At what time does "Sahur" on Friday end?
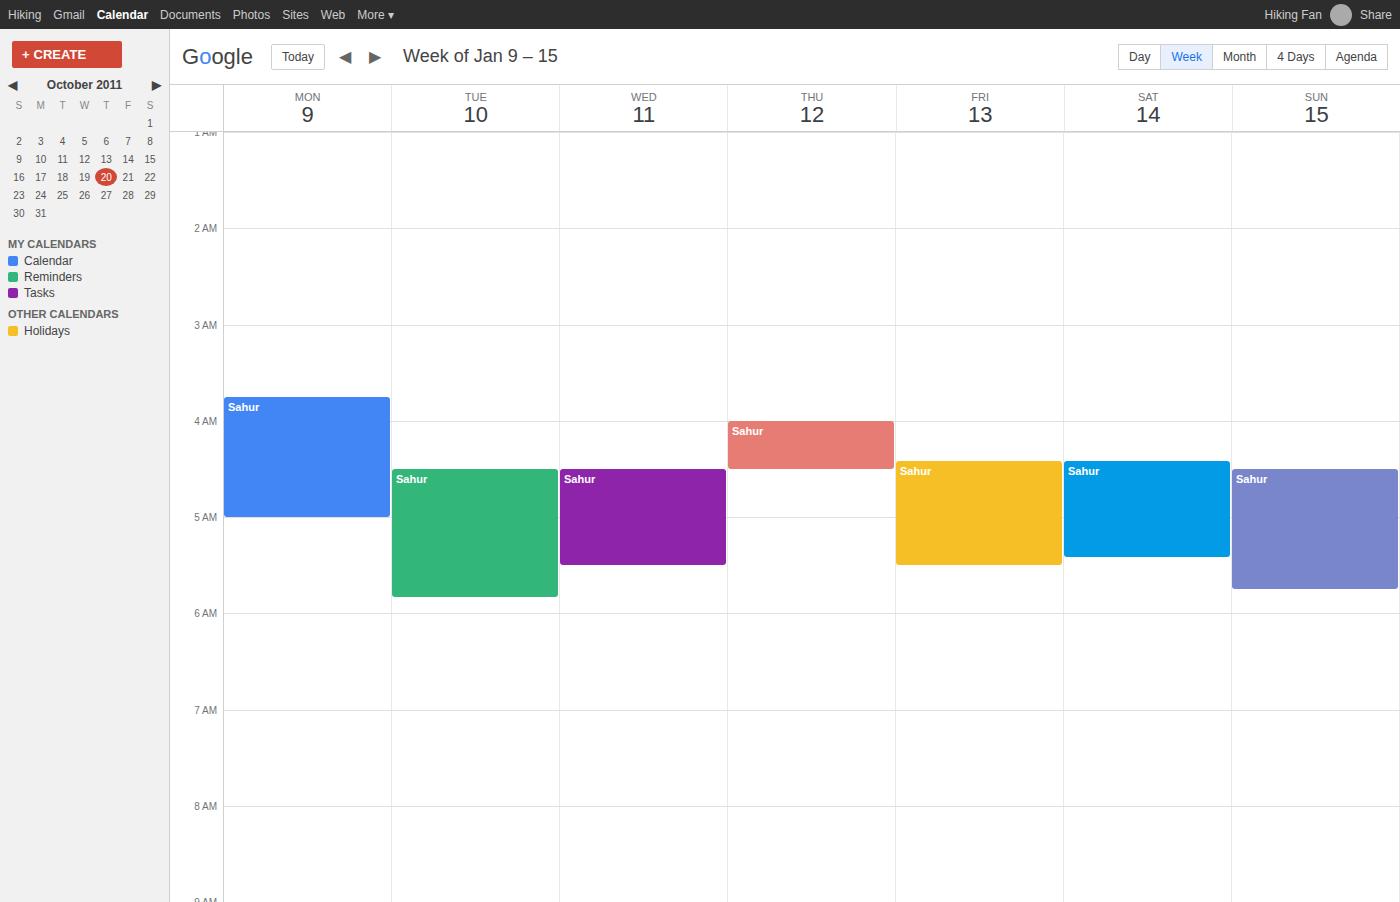
5:30 AM